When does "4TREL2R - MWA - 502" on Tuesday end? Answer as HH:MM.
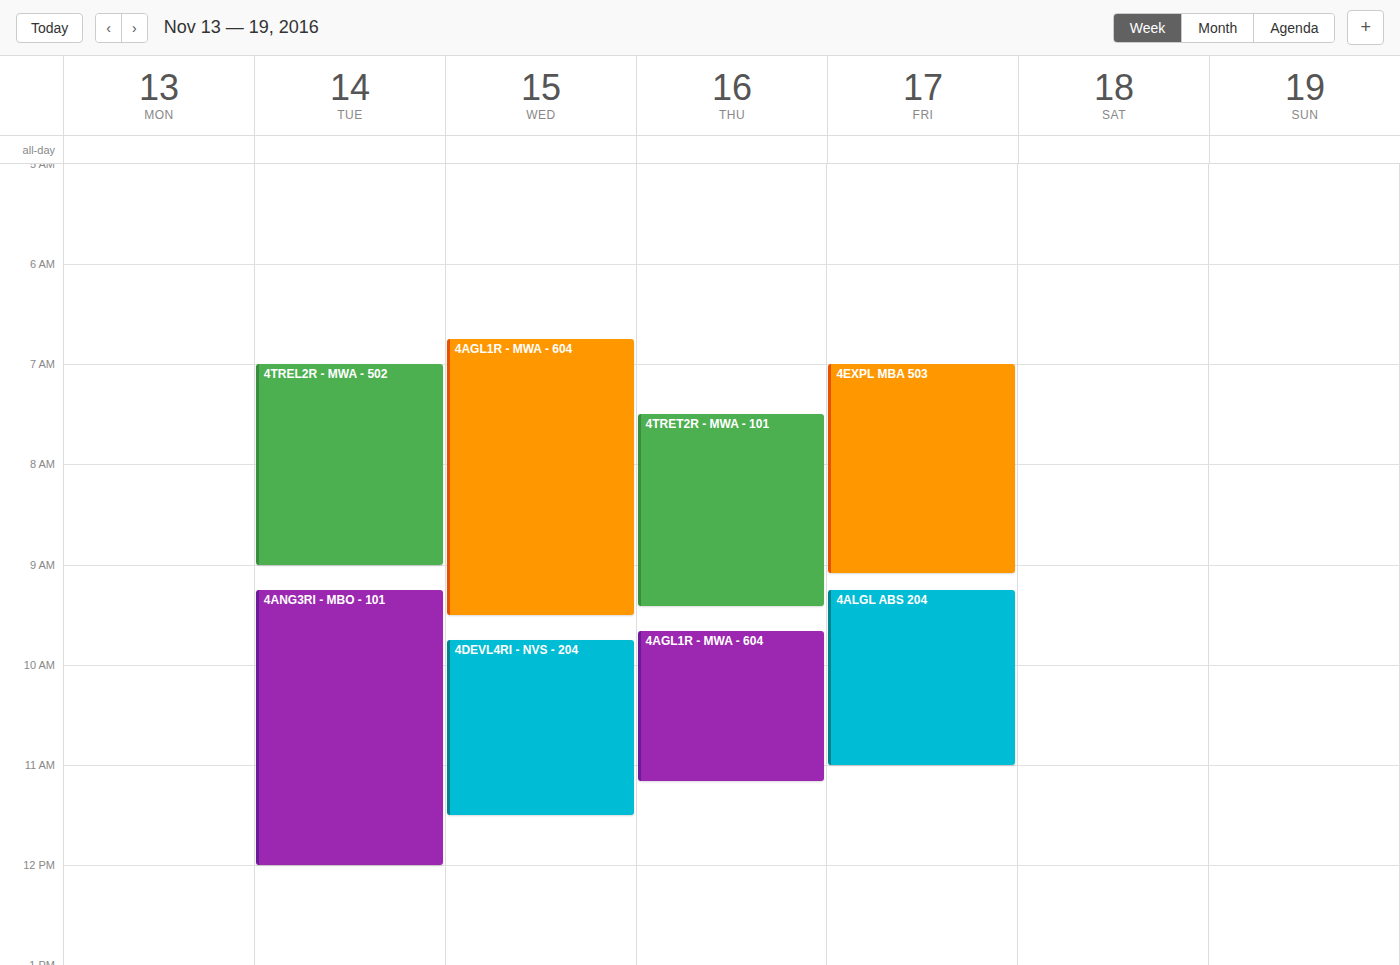
09:00